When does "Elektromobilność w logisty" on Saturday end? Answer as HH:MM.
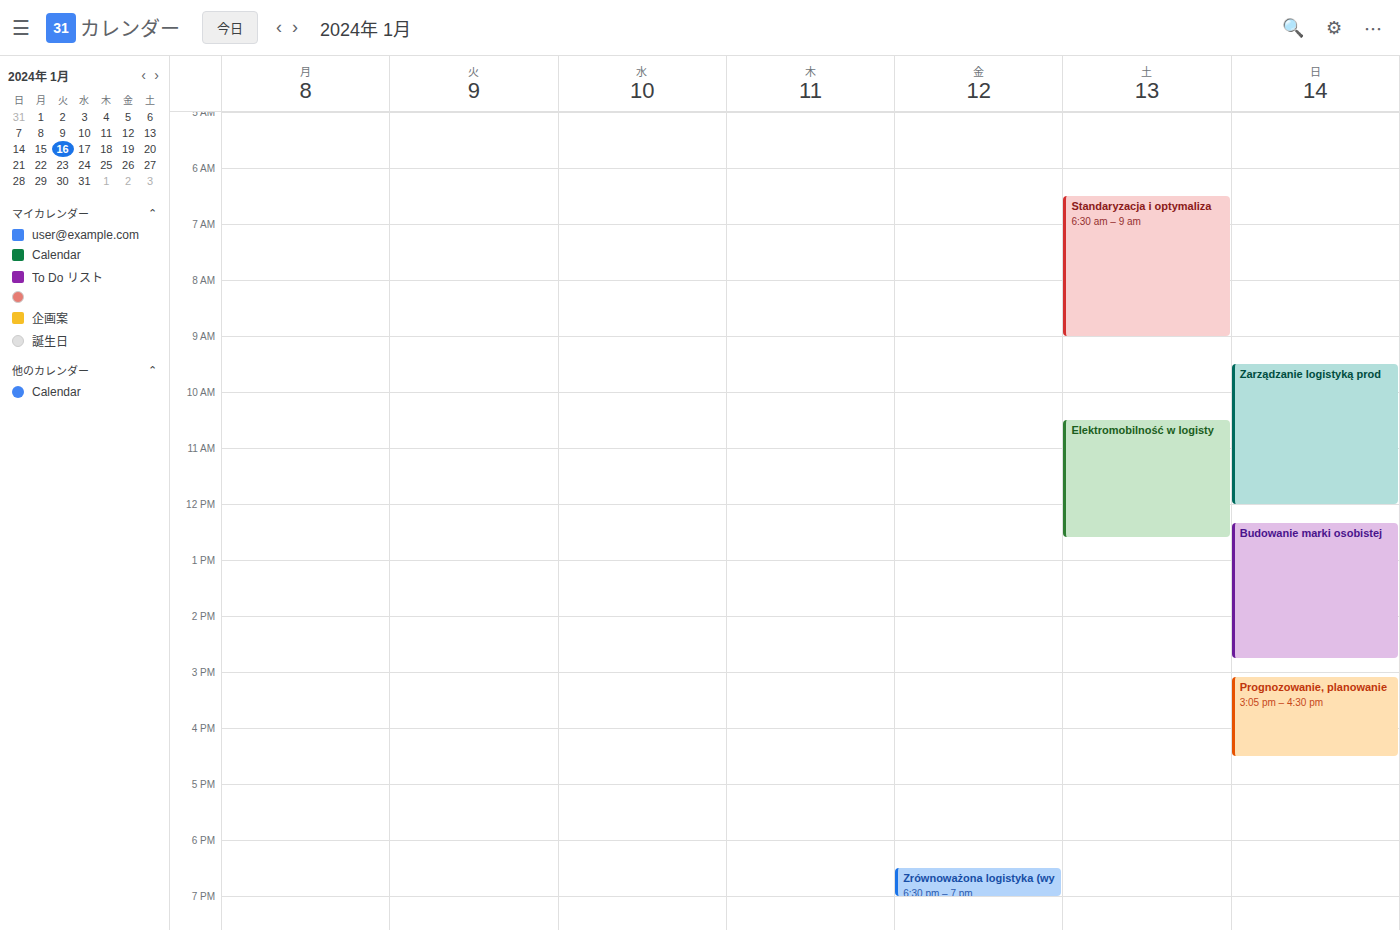
12:35